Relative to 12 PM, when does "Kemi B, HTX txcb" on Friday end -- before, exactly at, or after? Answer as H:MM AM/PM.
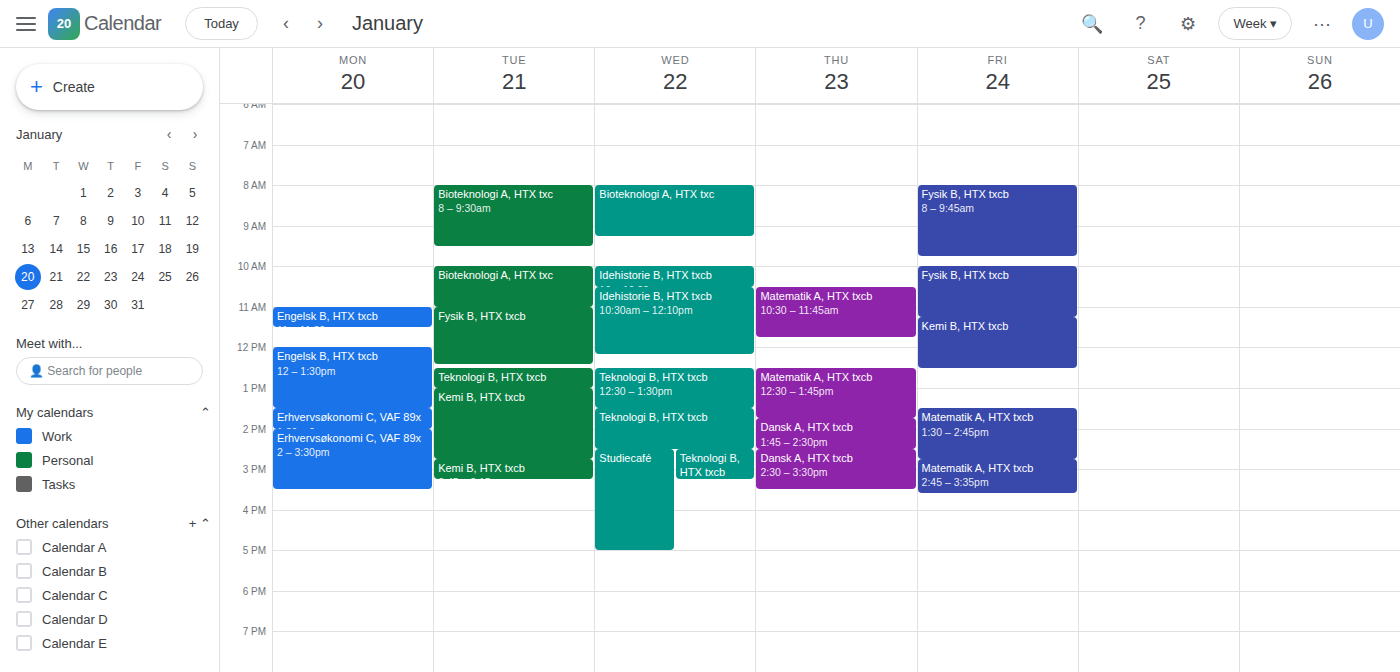
12:30 PM -- after 12 PM, 30 minutes below the 12 PM line.